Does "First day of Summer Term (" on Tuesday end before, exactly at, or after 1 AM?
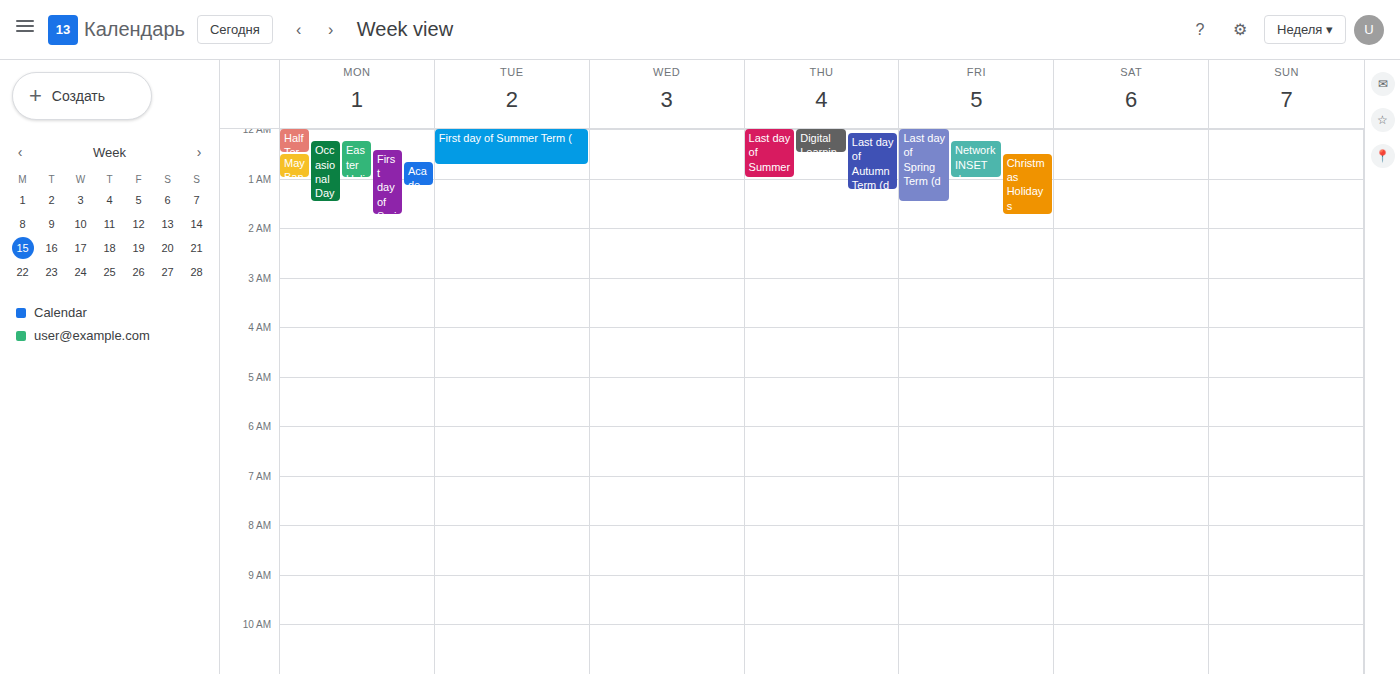
12:45 AM -- before 1 AM, 15 minutes above the 1 AM line.